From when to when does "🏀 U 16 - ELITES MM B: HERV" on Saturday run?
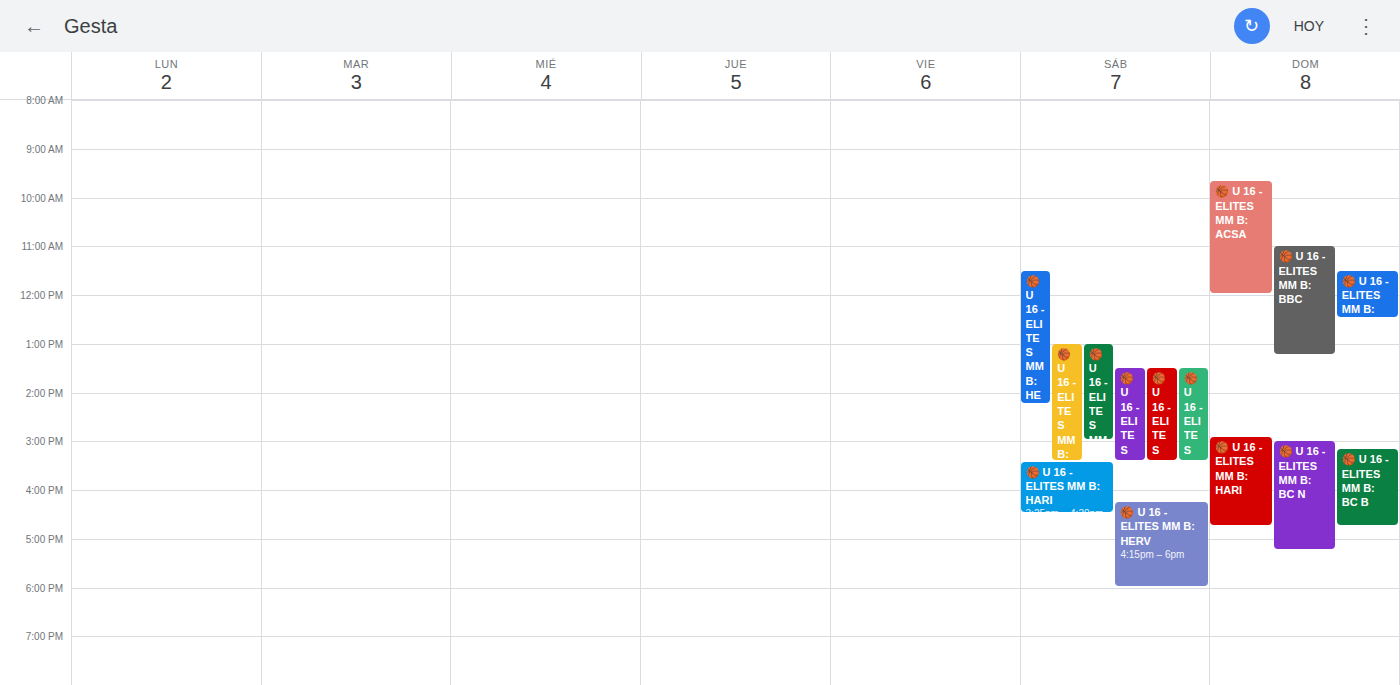
4:15 PM to 6:00 PM